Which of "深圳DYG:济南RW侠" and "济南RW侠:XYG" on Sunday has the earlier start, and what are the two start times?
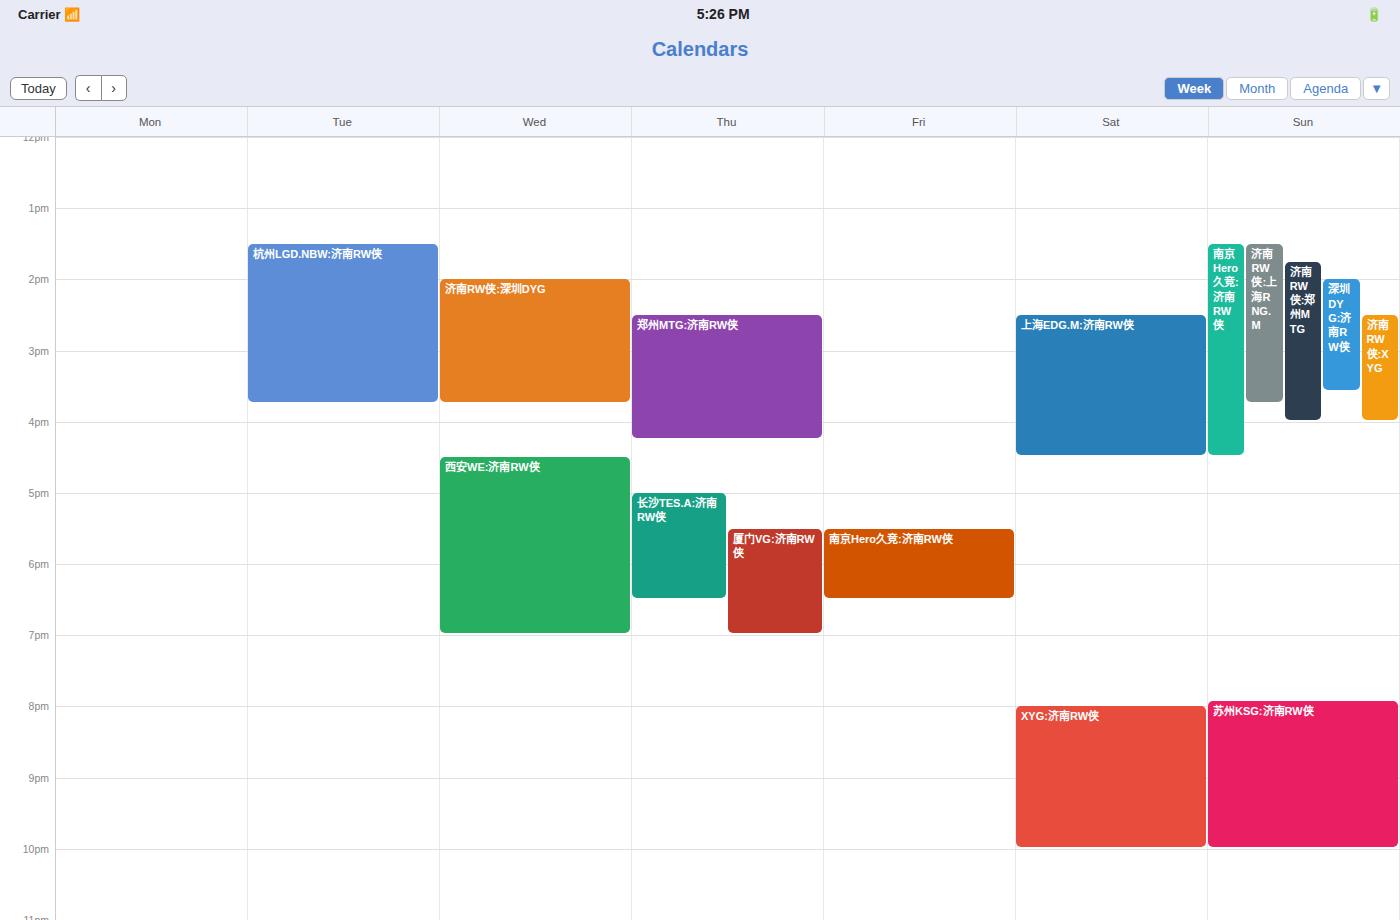
"深圳DYG:济南RW侠" 2:00 PM; "济南RW侠:XYG" 2:30 PM.